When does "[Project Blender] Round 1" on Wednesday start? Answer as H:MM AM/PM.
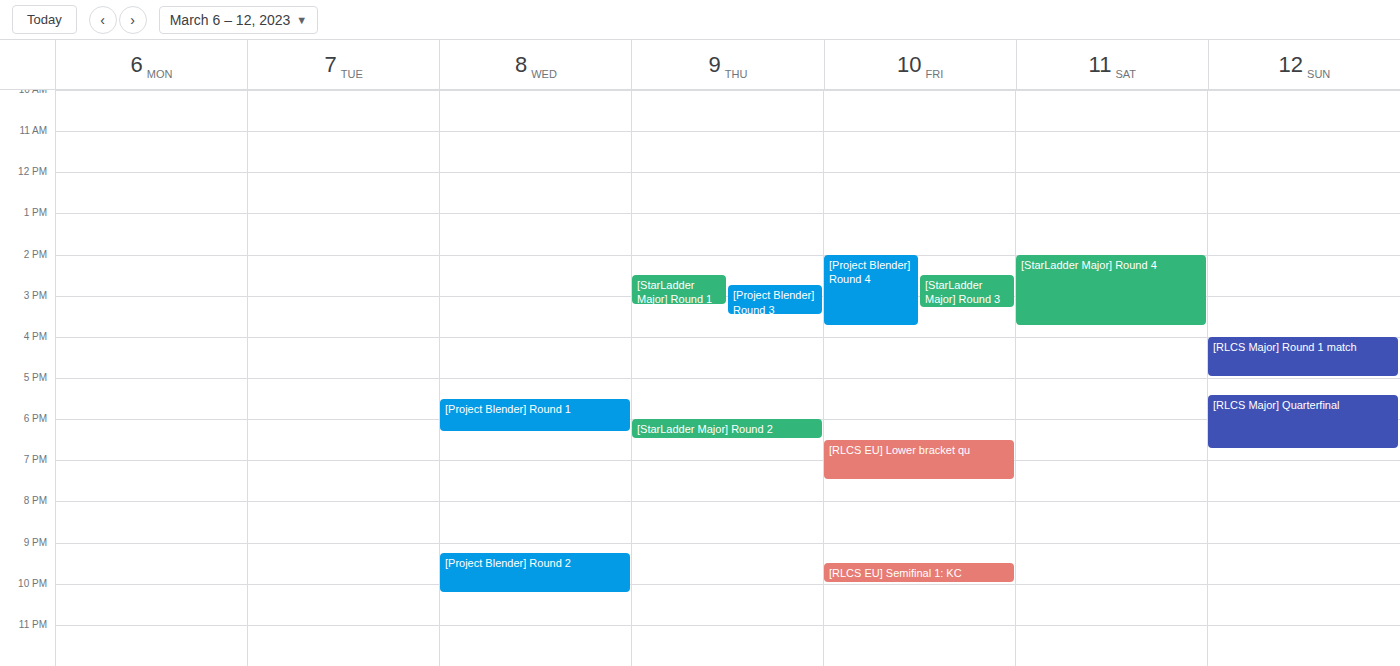
5:30 PM